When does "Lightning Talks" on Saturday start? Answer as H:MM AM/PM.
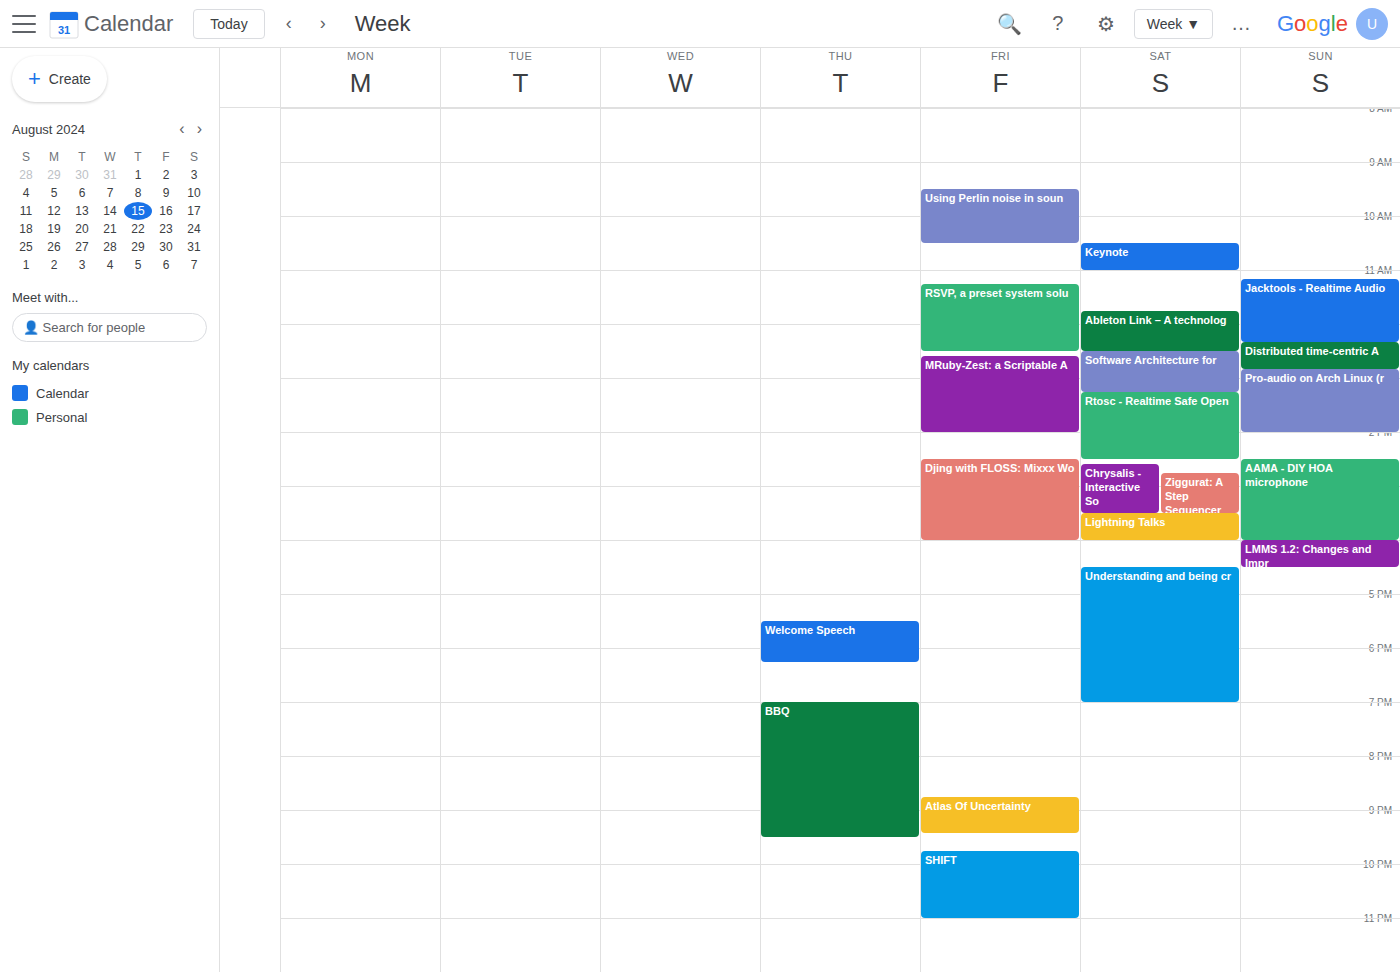
3:30 PM